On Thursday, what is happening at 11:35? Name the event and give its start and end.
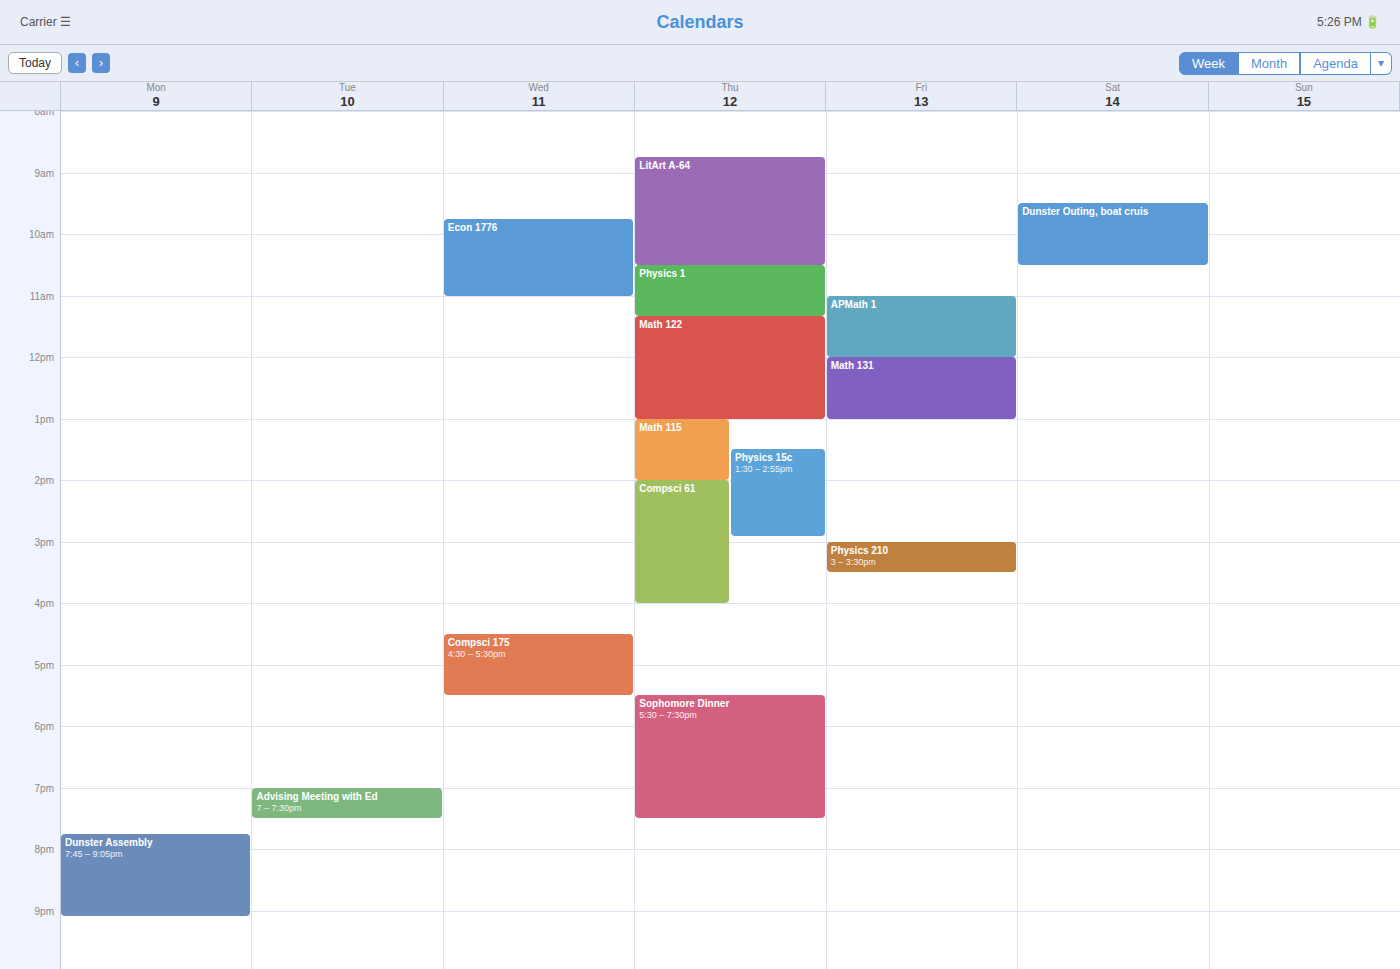
"Math 122", 11:20 to 13:00